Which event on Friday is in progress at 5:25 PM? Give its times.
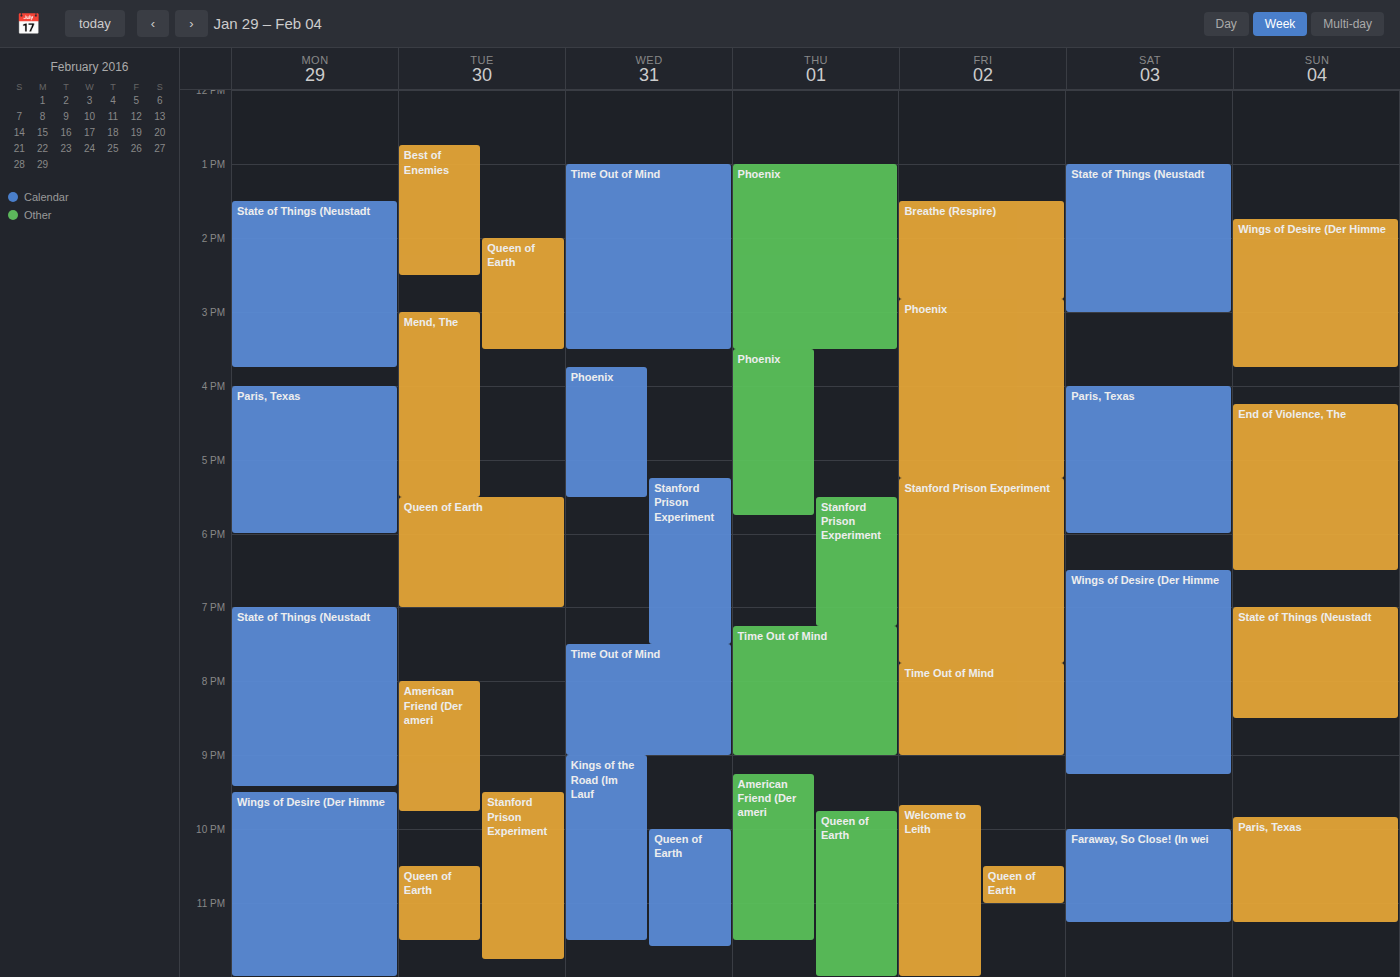
"Stanford Prison Experiment", 5:15 PM to 7:45 PM